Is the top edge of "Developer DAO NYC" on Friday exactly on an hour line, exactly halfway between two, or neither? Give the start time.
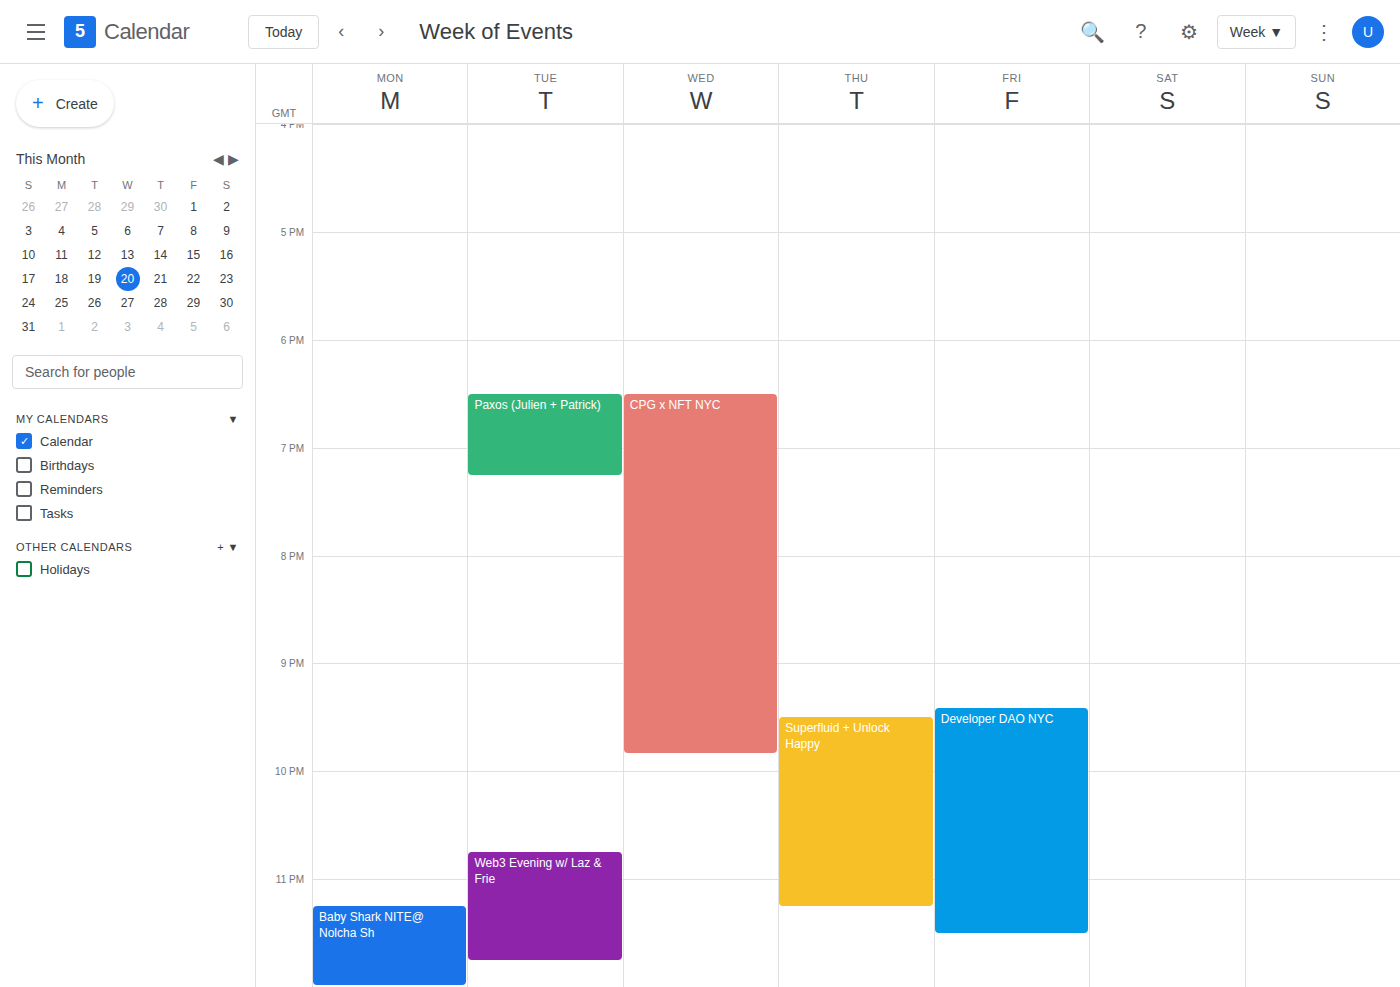
9:25 PM -- neither: 25 minutes below the 9 PM line and 35 minutes above the 10 PM line.